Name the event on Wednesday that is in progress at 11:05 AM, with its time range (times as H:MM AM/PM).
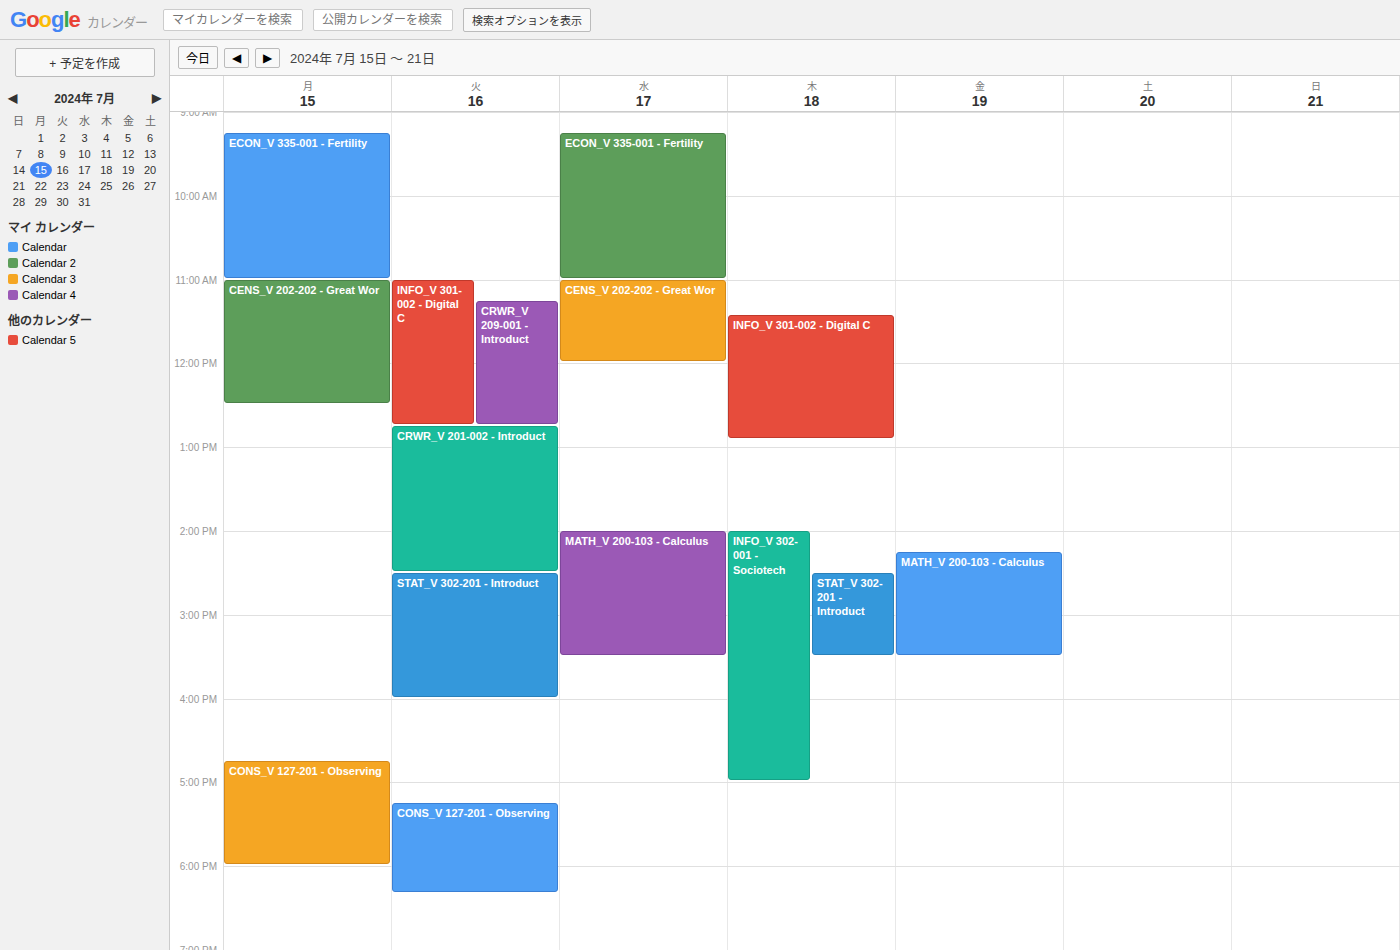
"CENS_V 202-202 - Great Wor", 11:00 AM to 12:00 PM